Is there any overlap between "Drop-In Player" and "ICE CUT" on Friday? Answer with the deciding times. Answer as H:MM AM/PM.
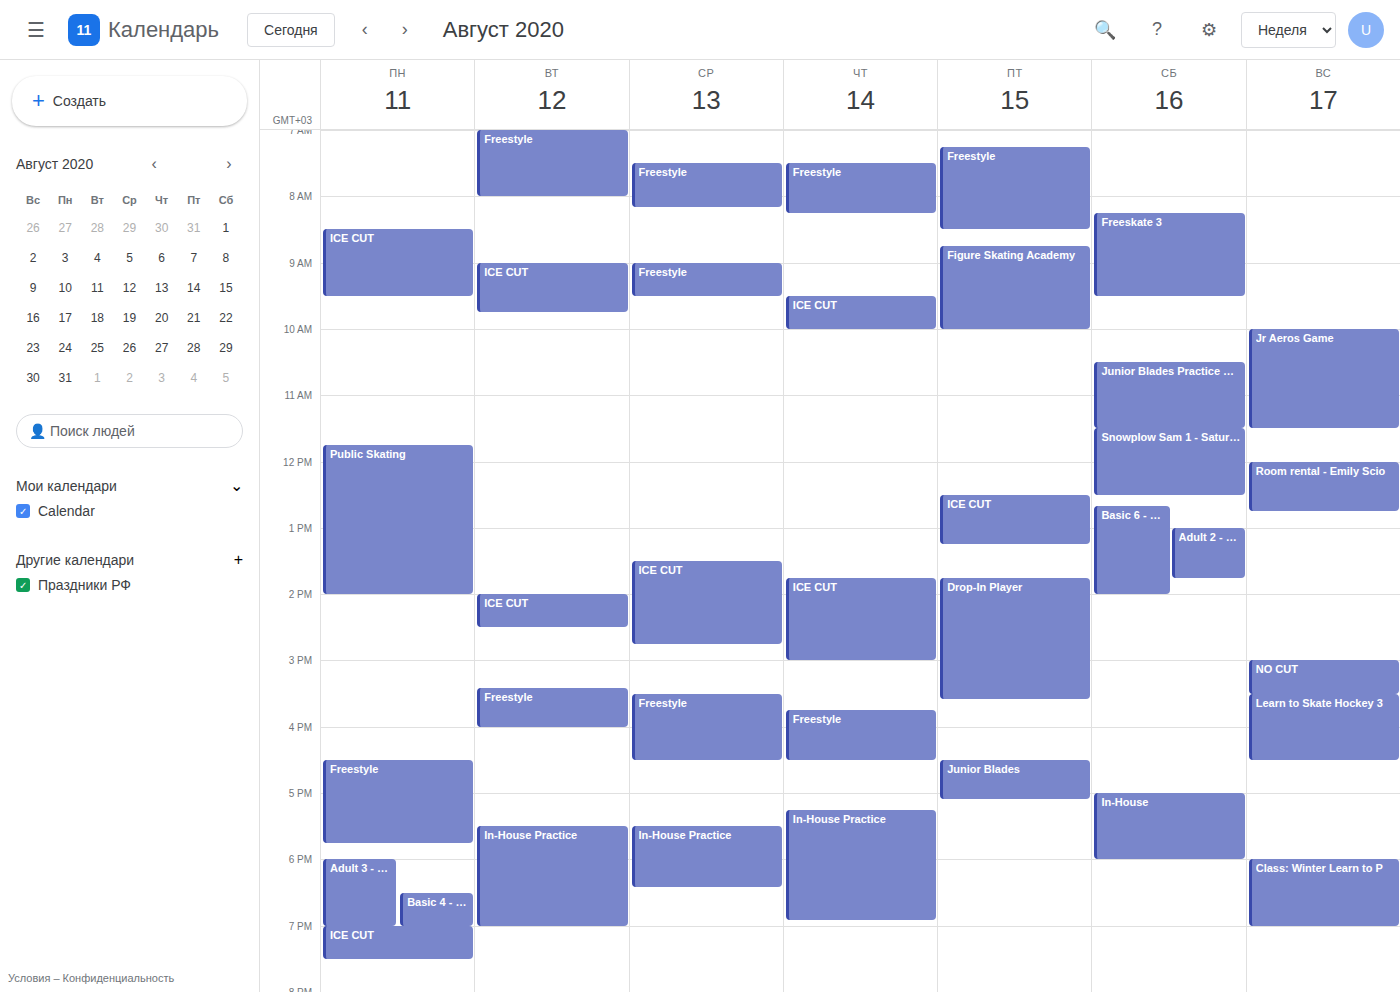
"ICE CUT" ends at 1:15 PM and "Drop-In Player" starts at 1:45 PM -- no overlap.